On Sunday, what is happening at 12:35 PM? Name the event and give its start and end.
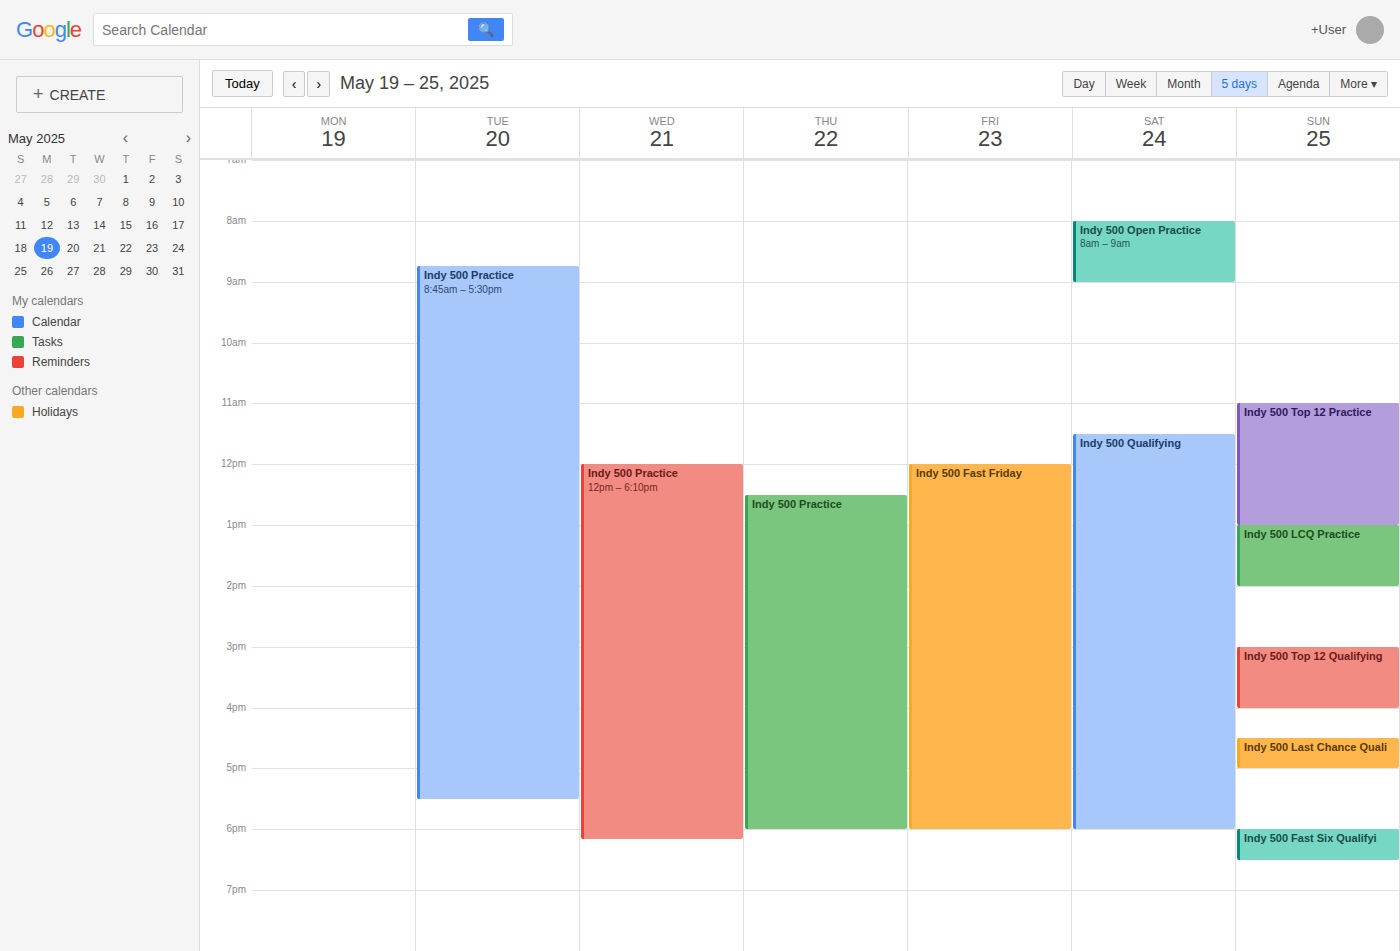
"Indy 500 Top 12 Practice", 11:00 AM to 1:00 PM